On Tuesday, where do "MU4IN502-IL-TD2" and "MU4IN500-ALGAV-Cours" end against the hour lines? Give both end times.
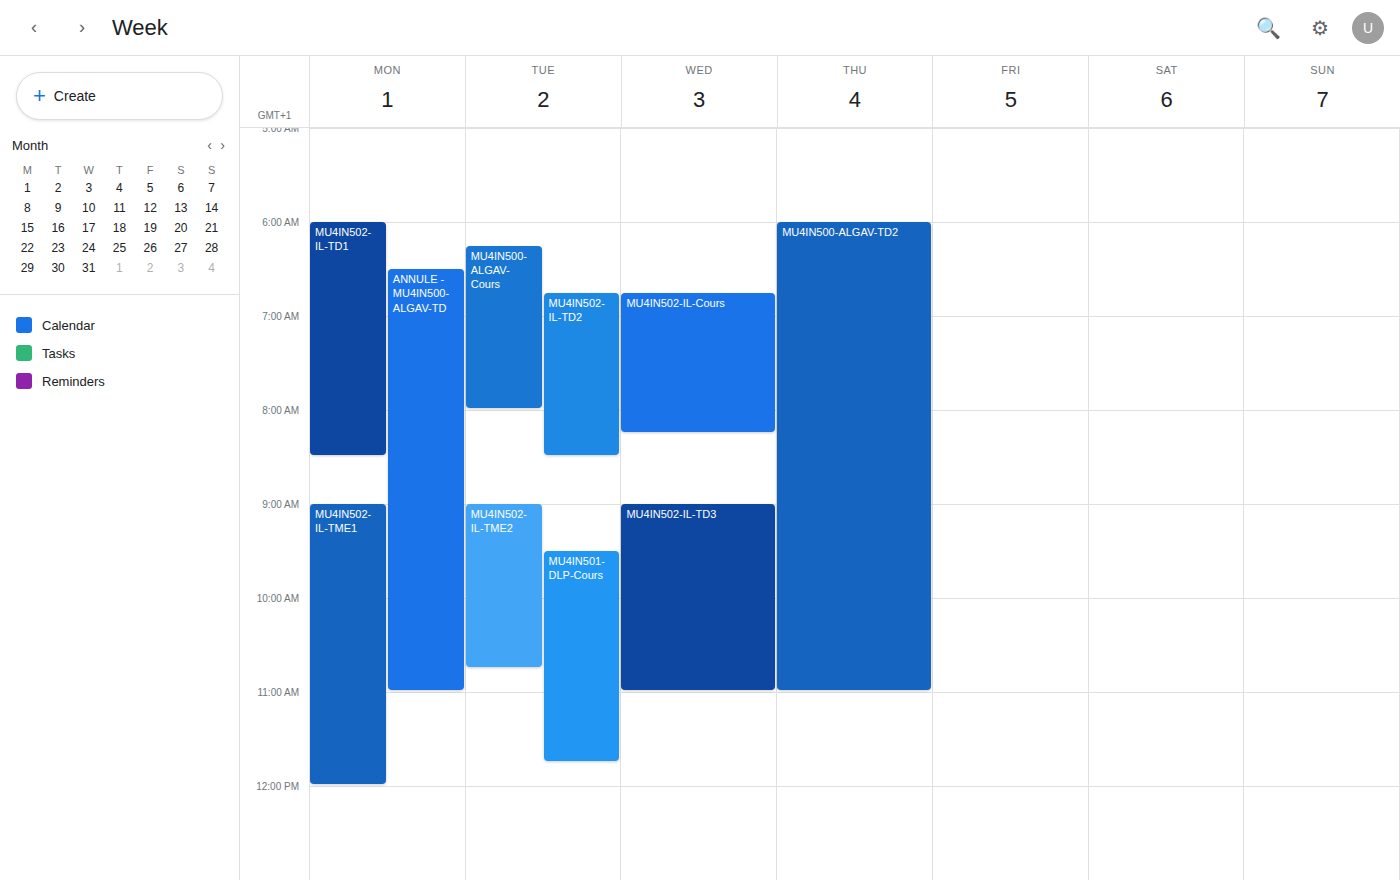
"MU4IN502-IL-TD2": 8:30 AM, halfway between the 8 AM and 9 AM lines. "MU4IN500-ALGAV-Cours": 8:00 AM, exactly on the 8 AM line.